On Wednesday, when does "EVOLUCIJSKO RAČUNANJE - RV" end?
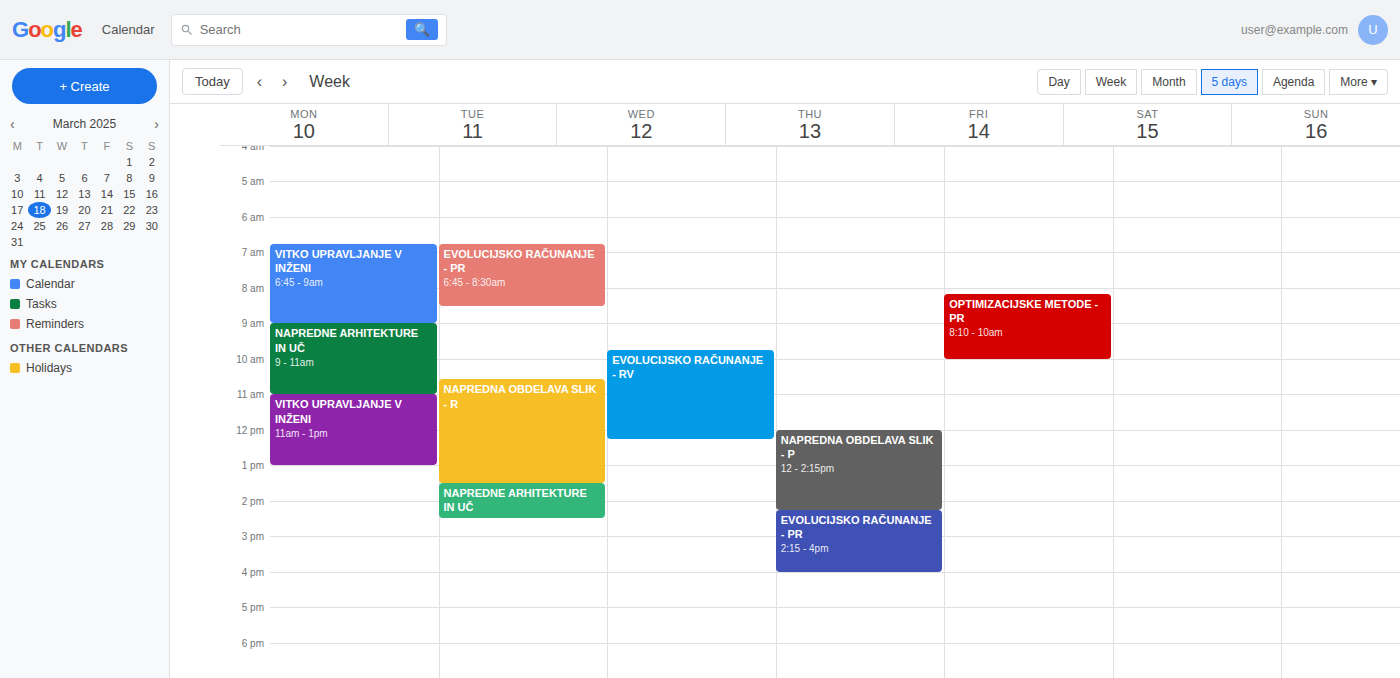
12:15 PM